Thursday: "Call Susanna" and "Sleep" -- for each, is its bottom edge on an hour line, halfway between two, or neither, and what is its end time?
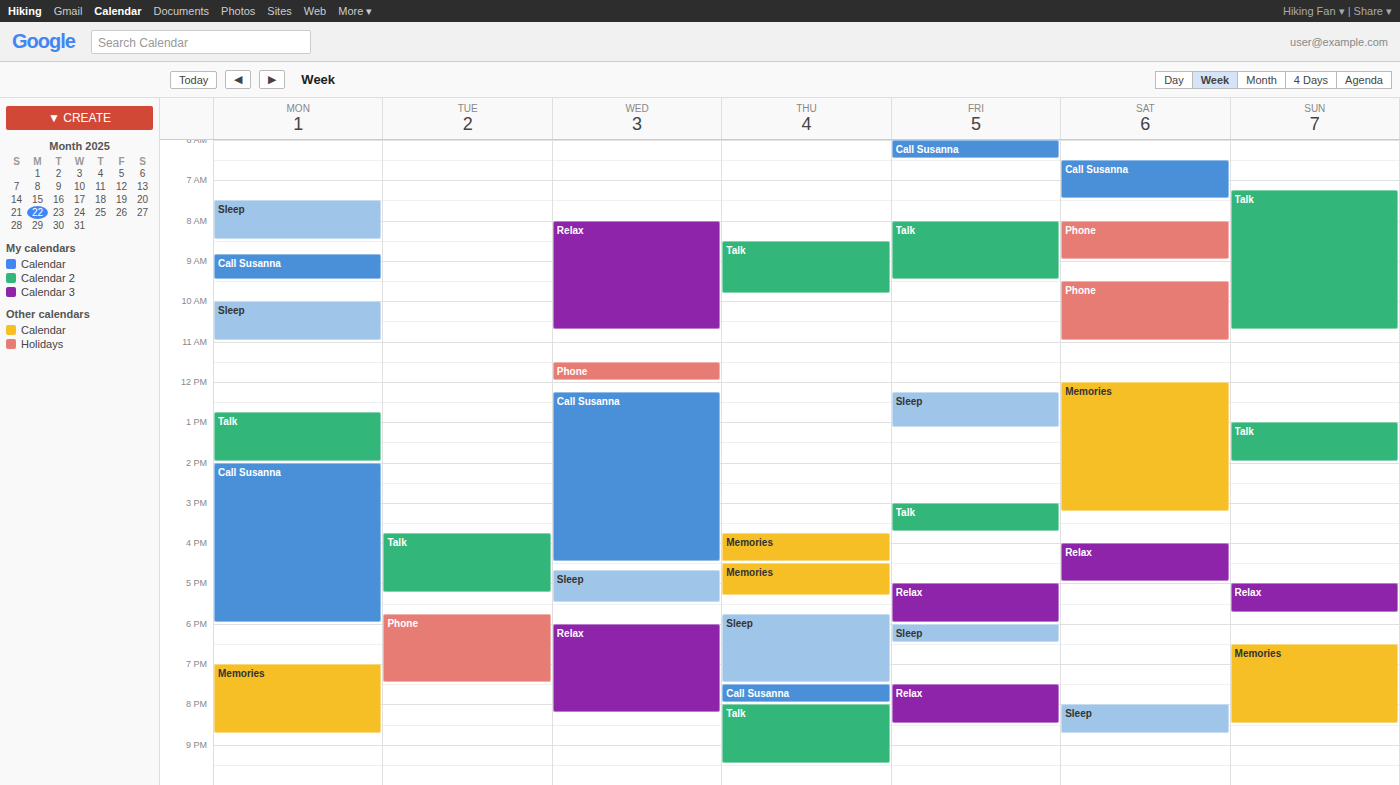
"Call Susanna": 8:00 PM, exactly on the 8 PM line. "Sleep": 7:30 PM, halfway between the 7 PM and 8 PM lines.